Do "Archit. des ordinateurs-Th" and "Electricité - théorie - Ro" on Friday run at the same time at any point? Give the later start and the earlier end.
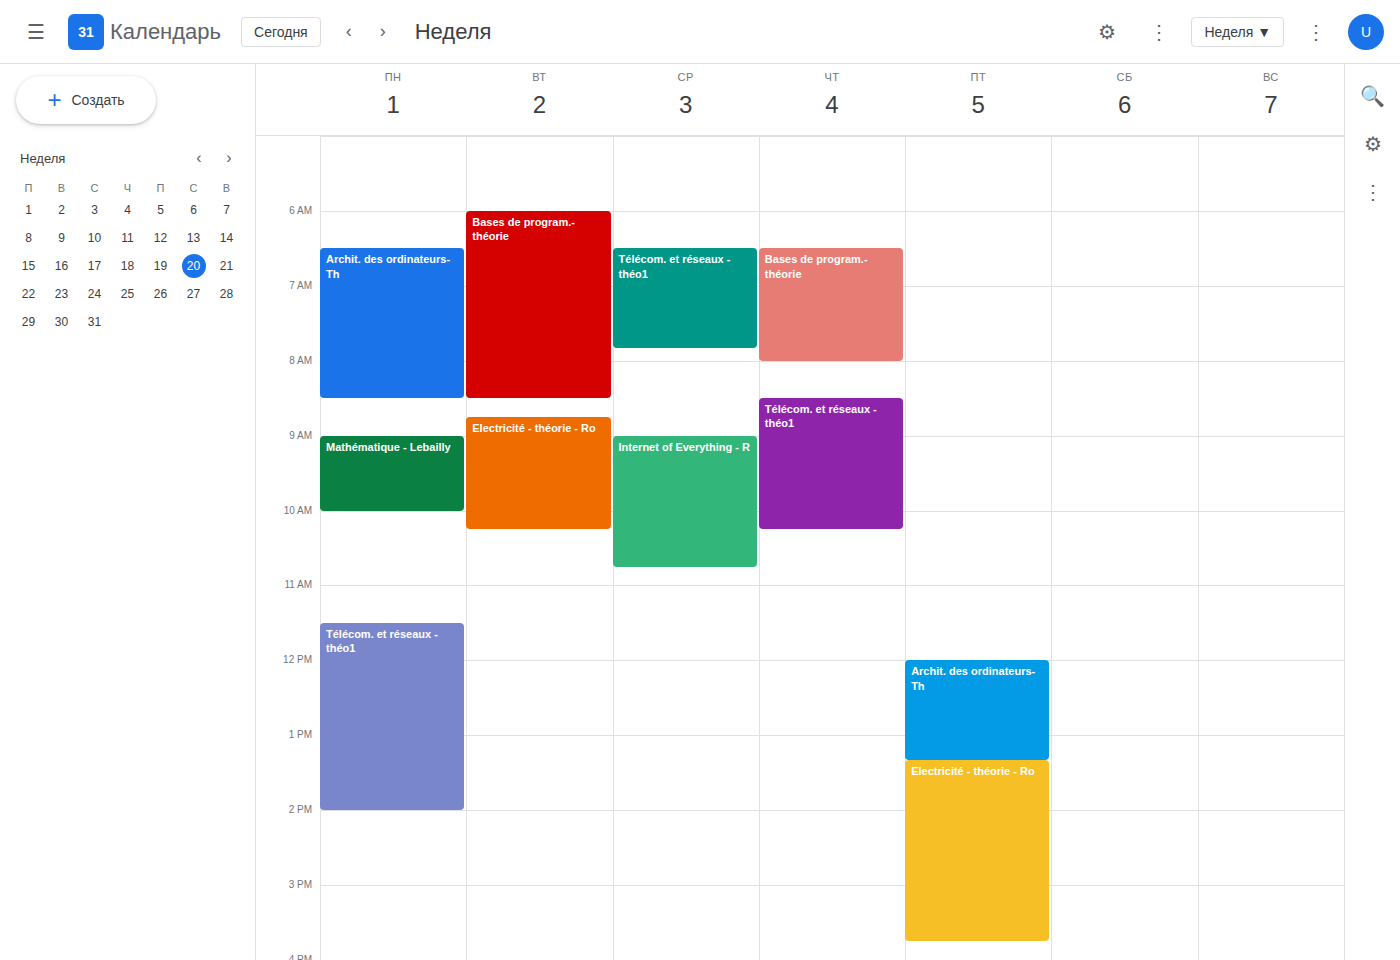
"Archit. des ordinateurs-Th" ends at 1:20 PM, exactly when "Electricité - théorie - Ro" starts -- they touch but do not overlap.